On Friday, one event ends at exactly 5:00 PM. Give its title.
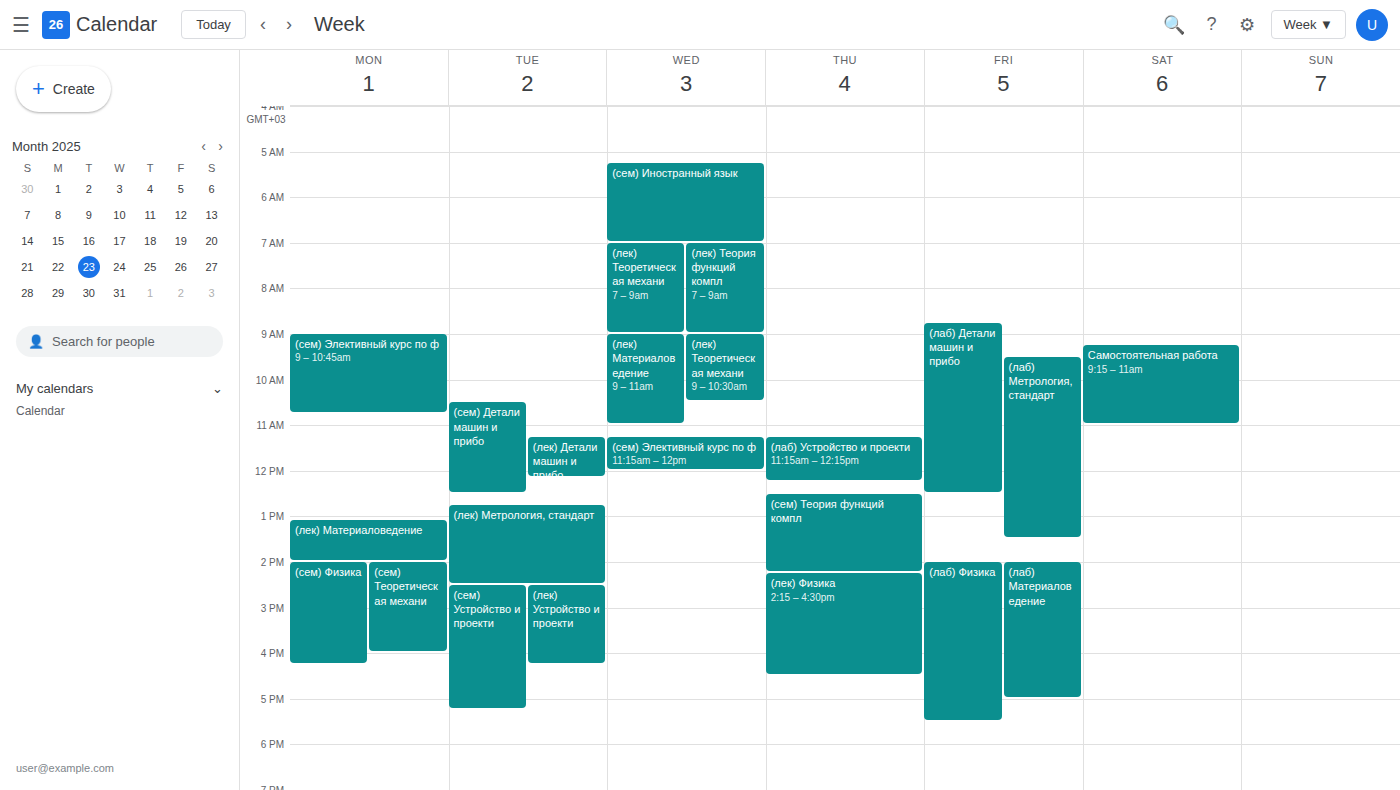
"(лаб) Материаловедение"